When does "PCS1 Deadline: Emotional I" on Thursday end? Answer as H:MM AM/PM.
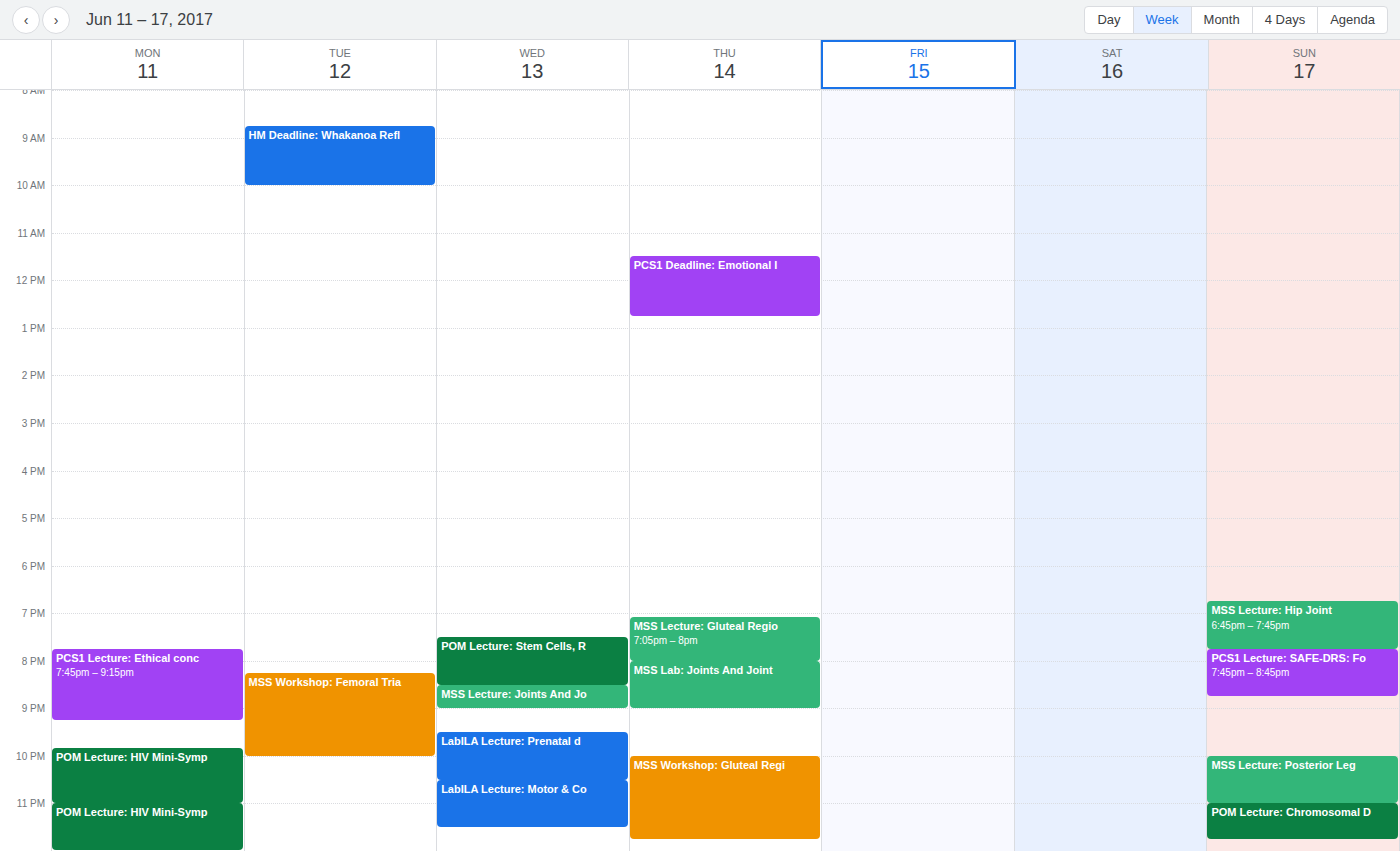
12:45 PM